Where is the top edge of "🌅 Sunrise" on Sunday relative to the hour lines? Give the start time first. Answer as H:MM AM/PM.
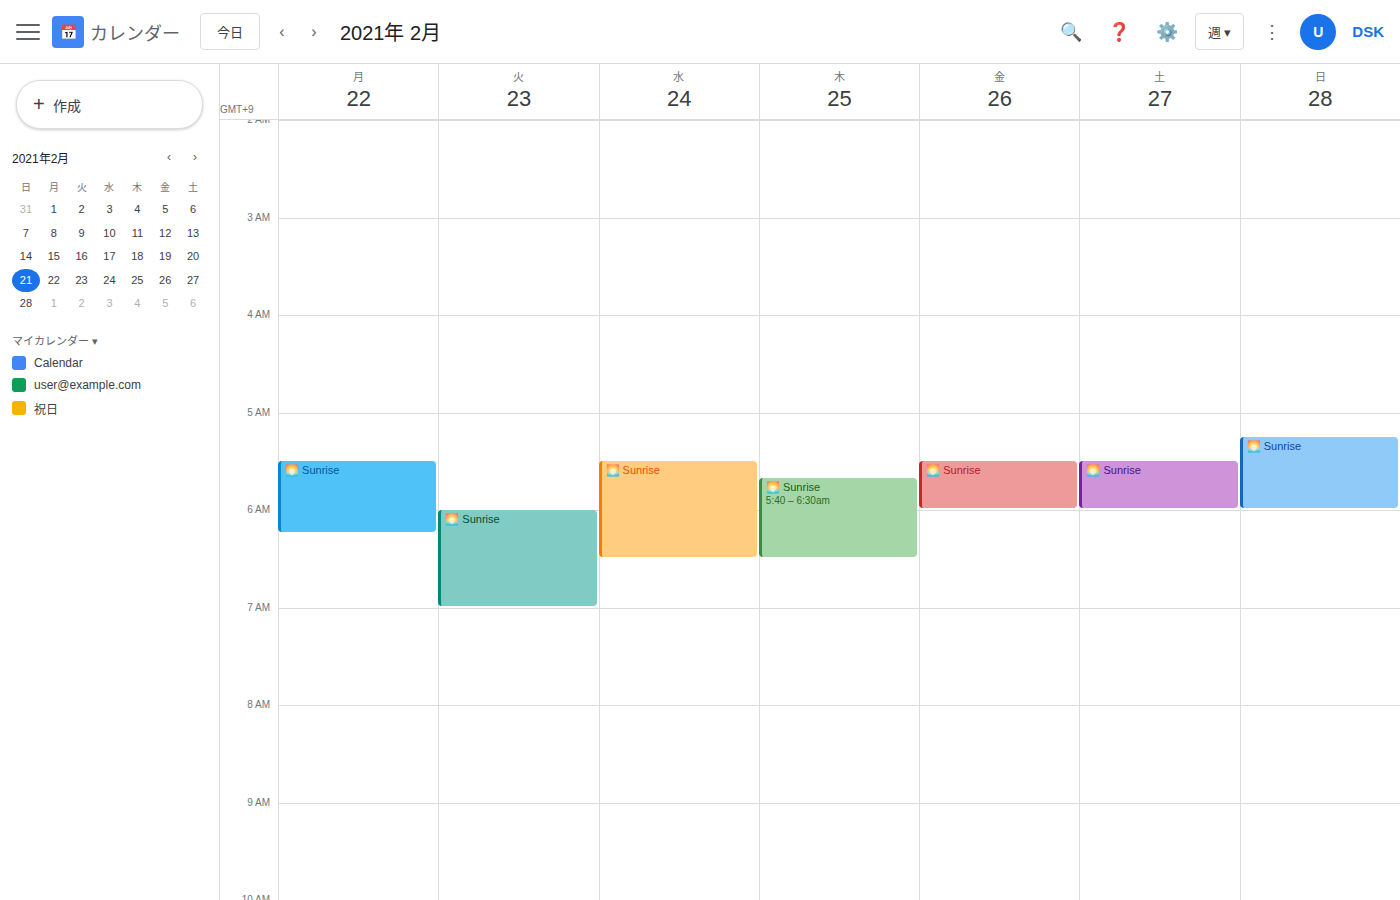
5:15 AM -- neither: a quarter of the way from the 5 AM line to the 6 AM line.